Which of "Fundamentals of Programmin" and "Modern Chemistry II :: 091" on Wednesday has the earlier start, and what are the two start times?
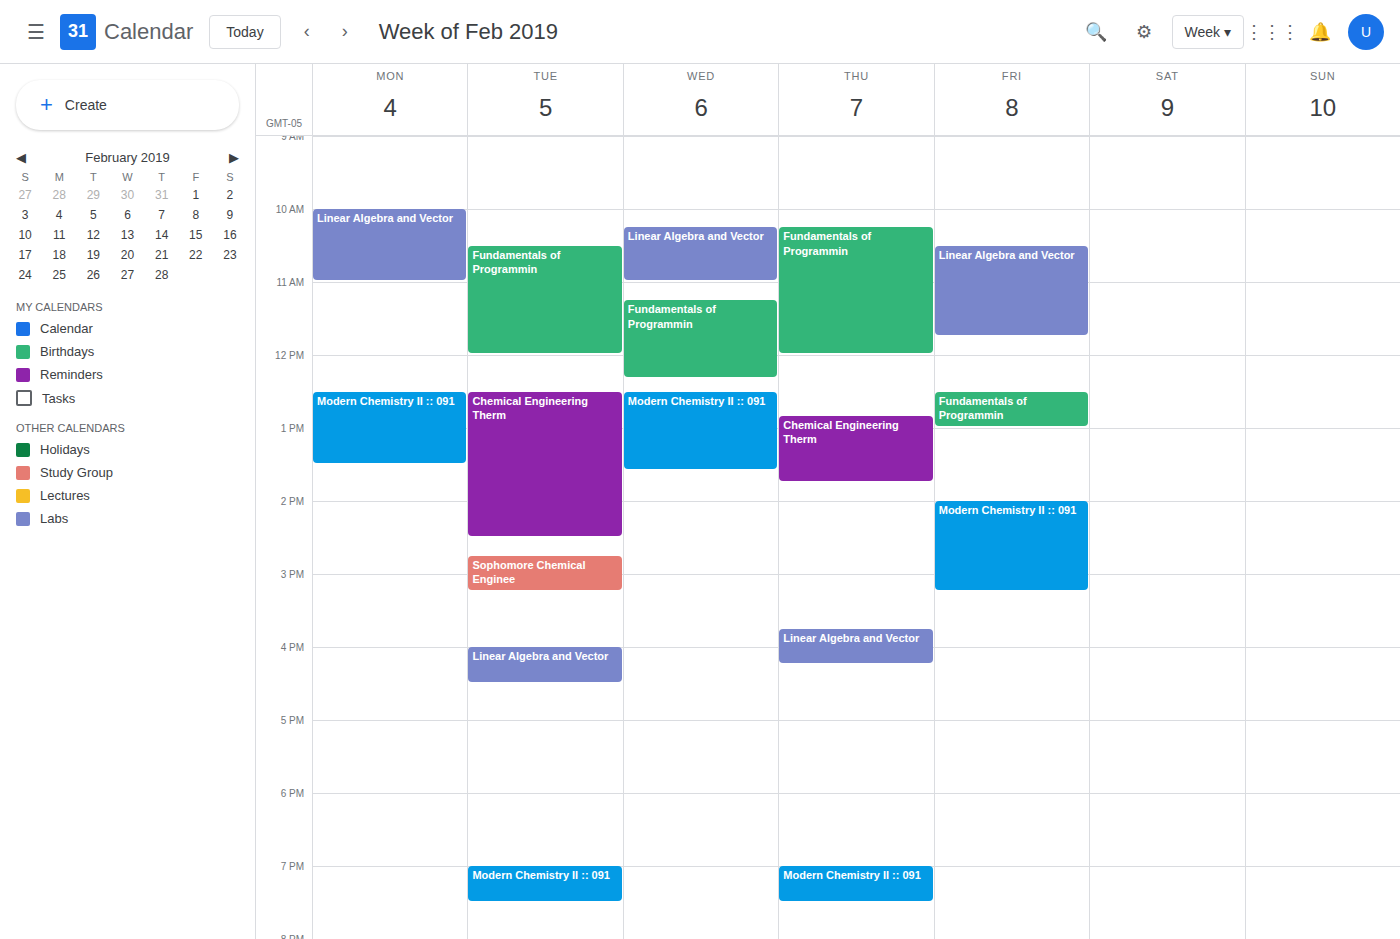
"Fundamentals of Programmin" 11:15 AM; "Modern Chemistry II :: 091" 12:30 PM.